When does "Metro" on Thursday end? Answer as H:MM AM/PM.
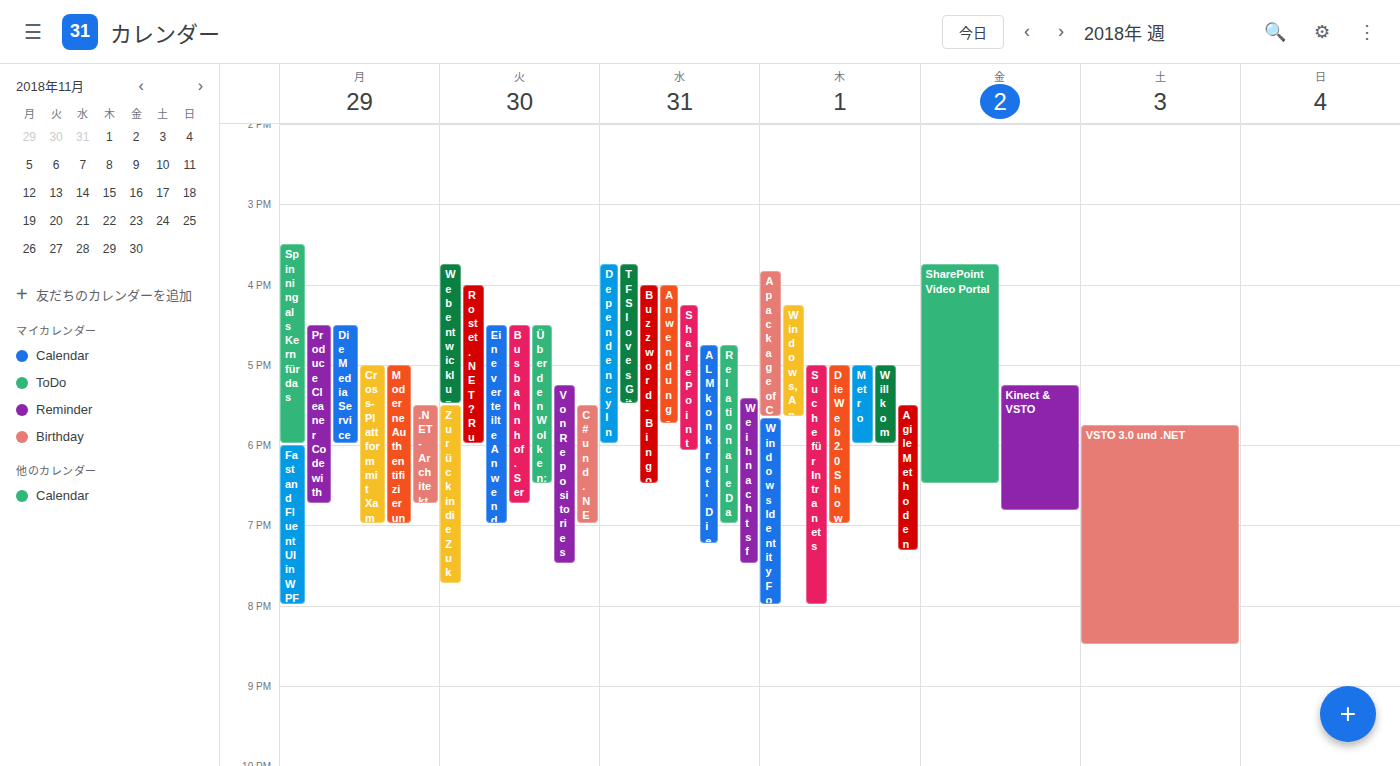
6:00 PM